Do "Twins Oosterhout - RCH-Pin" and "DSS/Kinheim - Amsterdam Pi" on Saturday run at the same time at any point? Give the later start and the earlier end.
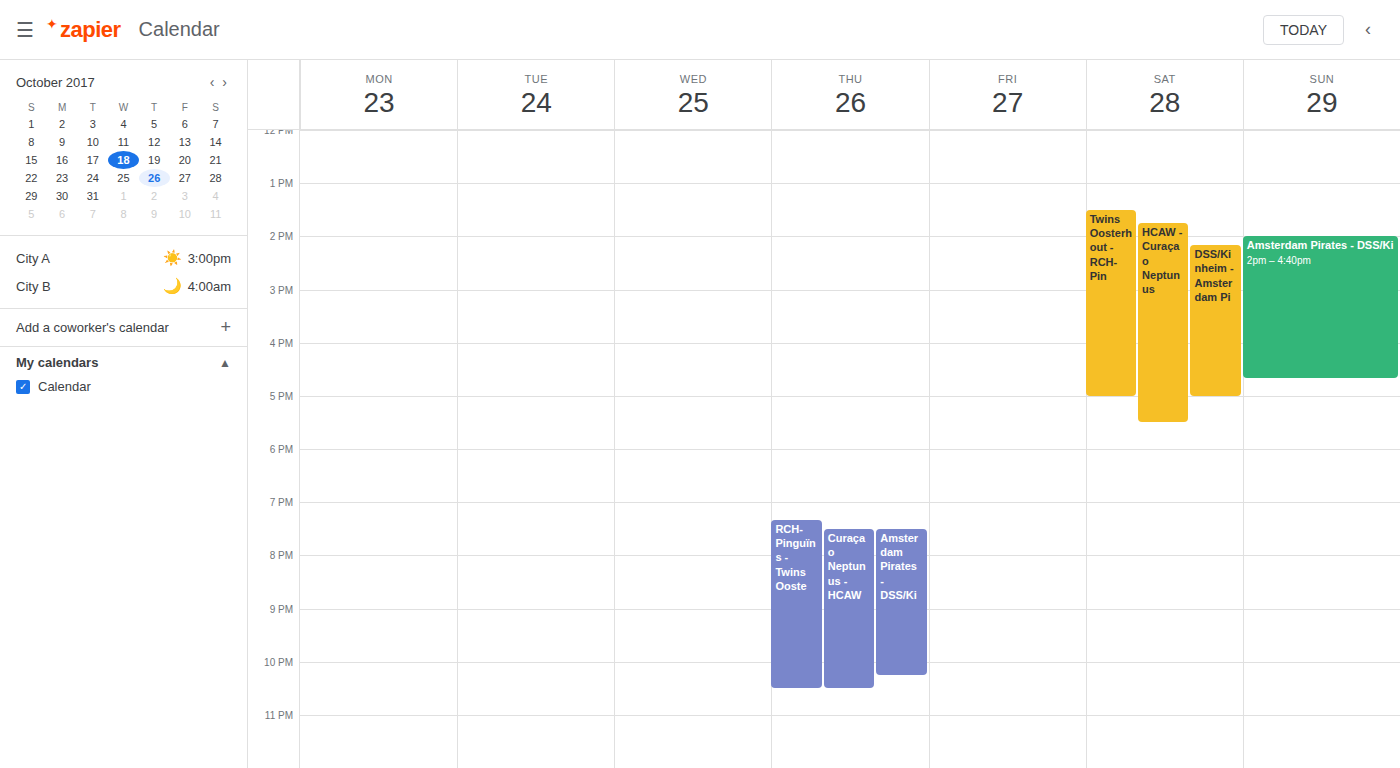
"DSS/Kinheim - Amsterdam Pi" runs 2:10 PM to 5:00 PM, inside "Twins Oosterhout - RCH-Pin" -- they overlap.